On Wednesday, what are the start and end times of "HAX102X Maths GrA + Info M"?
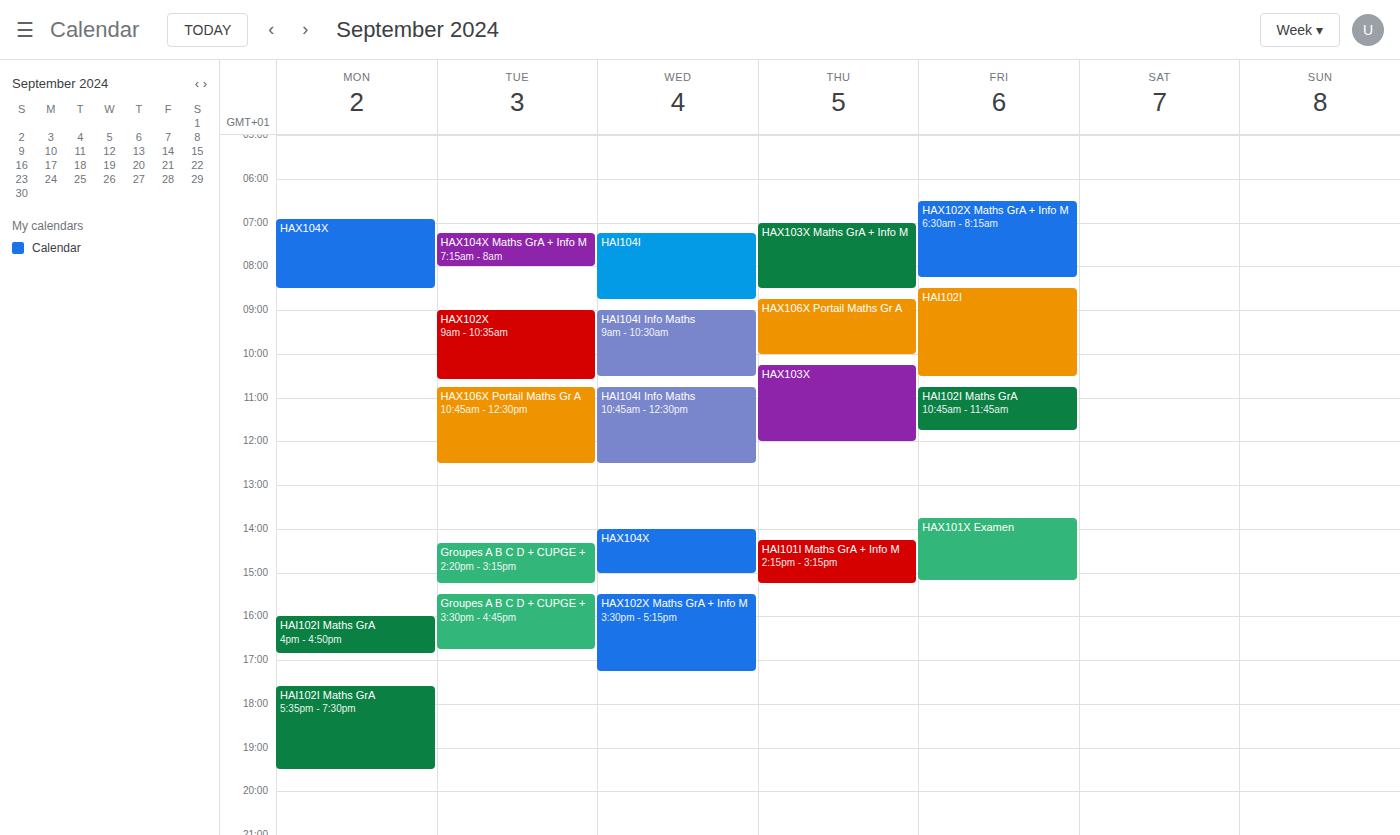
3:30 PM to 5:15 PM